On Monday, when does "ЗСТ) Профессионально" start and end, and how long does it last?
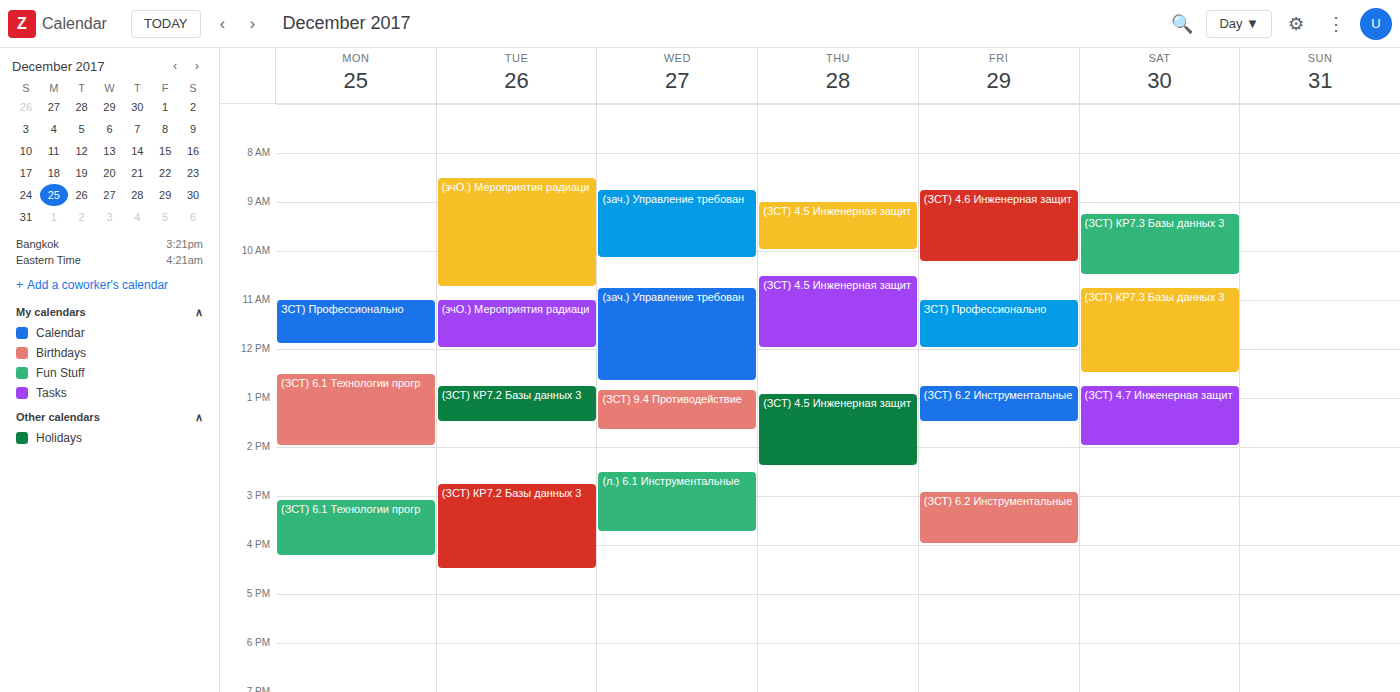
11:00 to 11:55, 55 minutes